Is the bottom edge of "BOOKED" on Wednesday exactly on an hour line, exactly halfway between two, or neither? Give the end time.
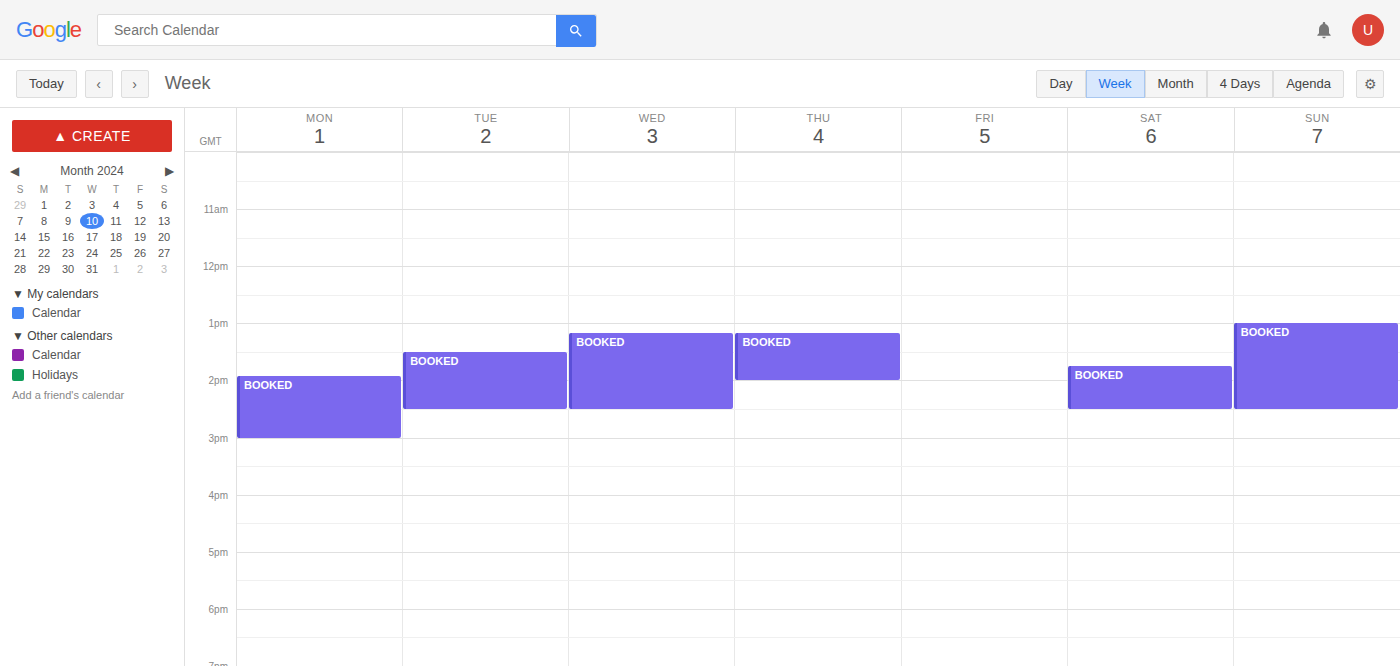
2:30 PM -- halfway between the 2 PM and 3 PM lines.